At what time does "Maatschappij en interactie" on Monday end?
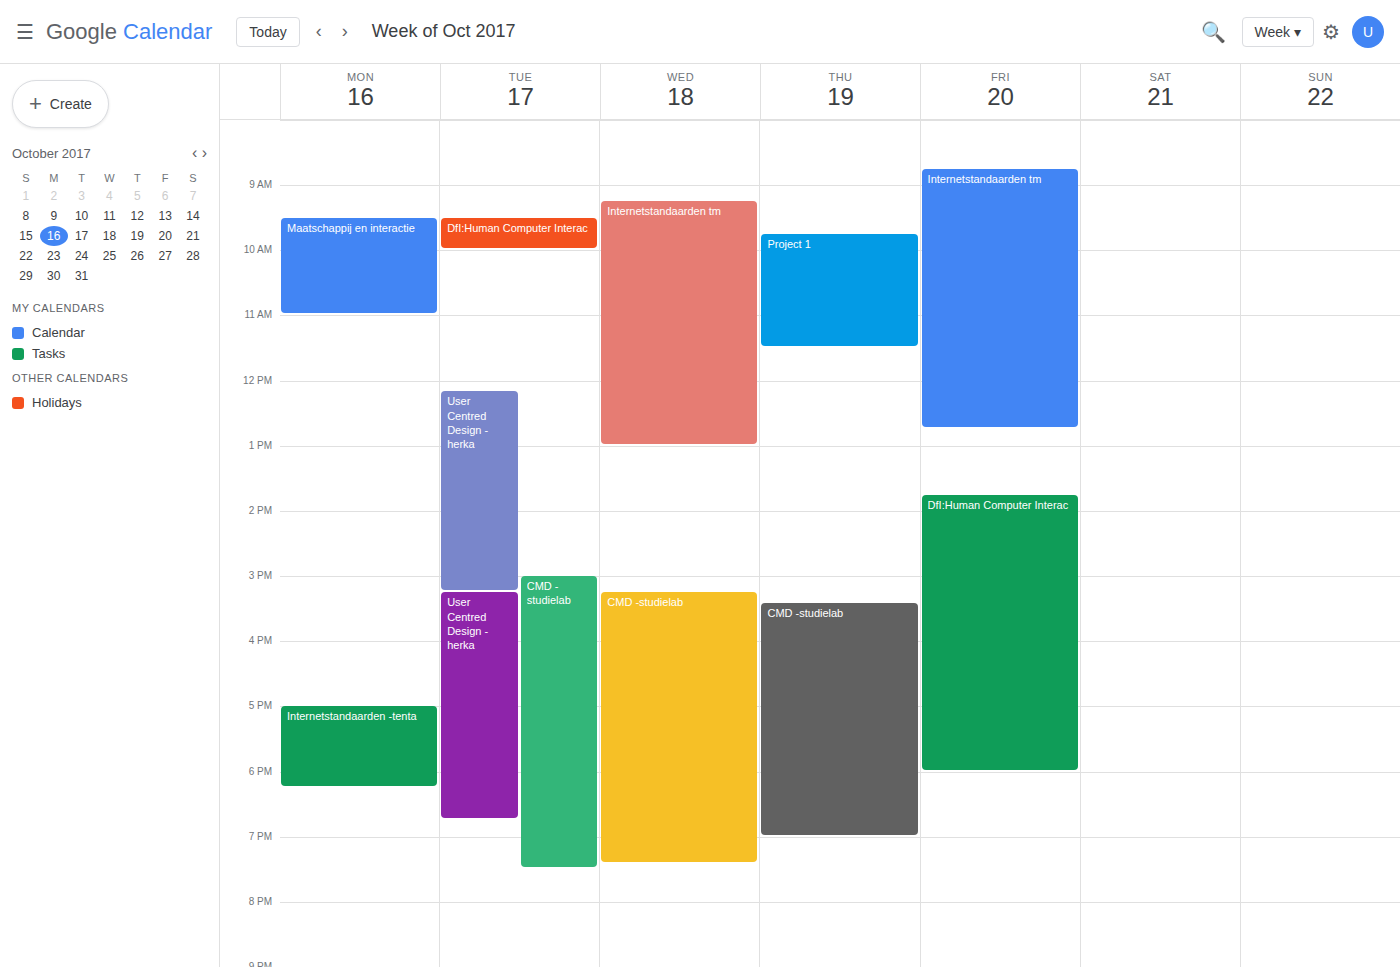
11:00 AM